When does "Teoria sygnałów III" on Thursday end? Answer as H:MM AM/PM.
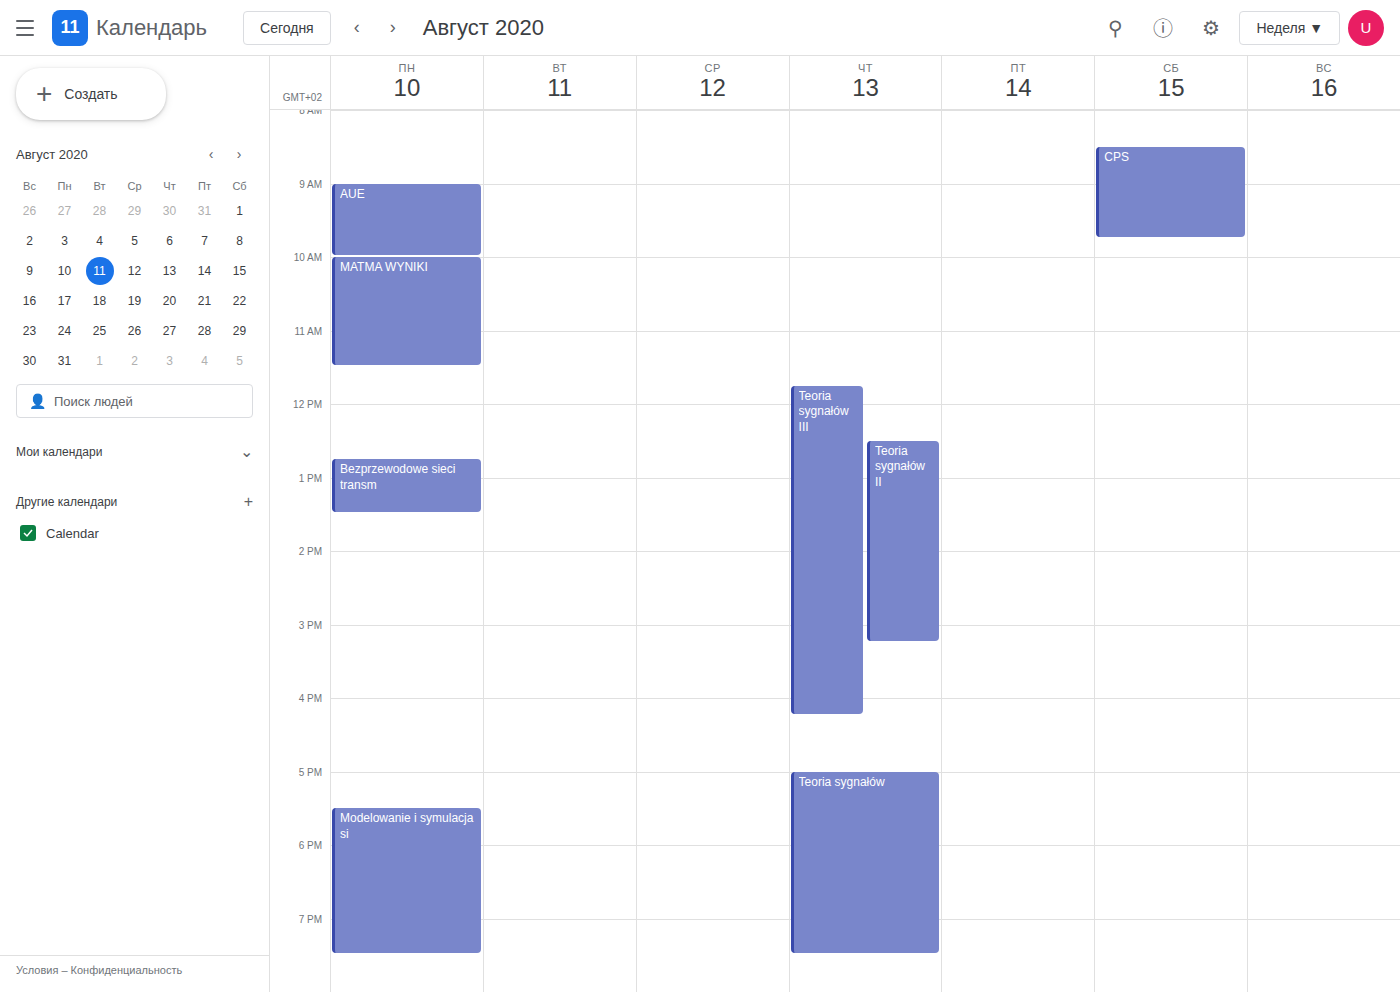
4:15 PM